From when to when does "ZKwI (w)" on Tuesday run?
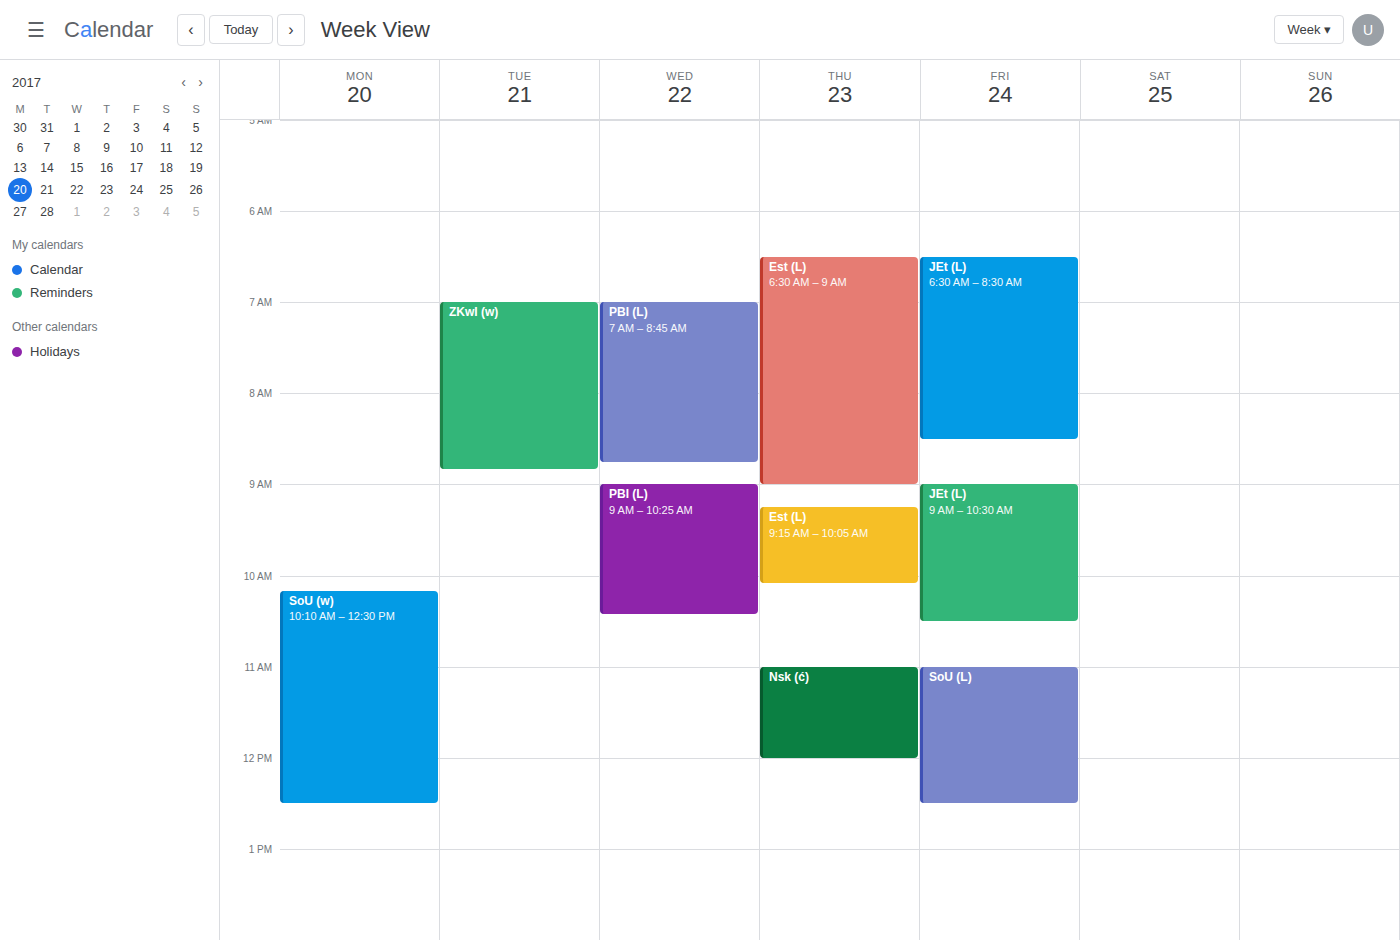
7:00 AM to 8:50 AM